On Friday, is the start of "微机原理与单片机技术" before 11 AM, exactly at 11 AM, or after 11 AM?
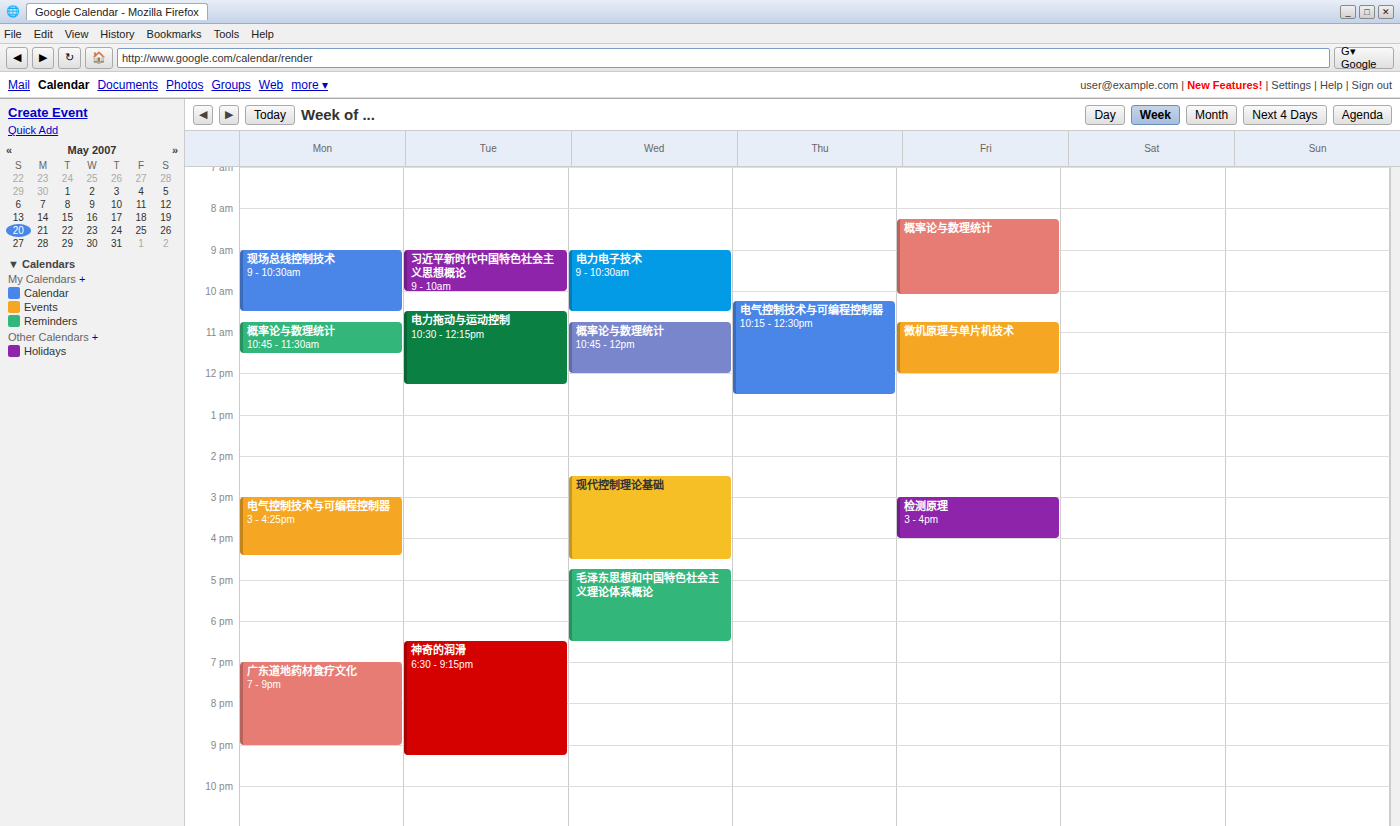
10:45 AM -- before 11 AM, 15 minutes above the 11 AM line.